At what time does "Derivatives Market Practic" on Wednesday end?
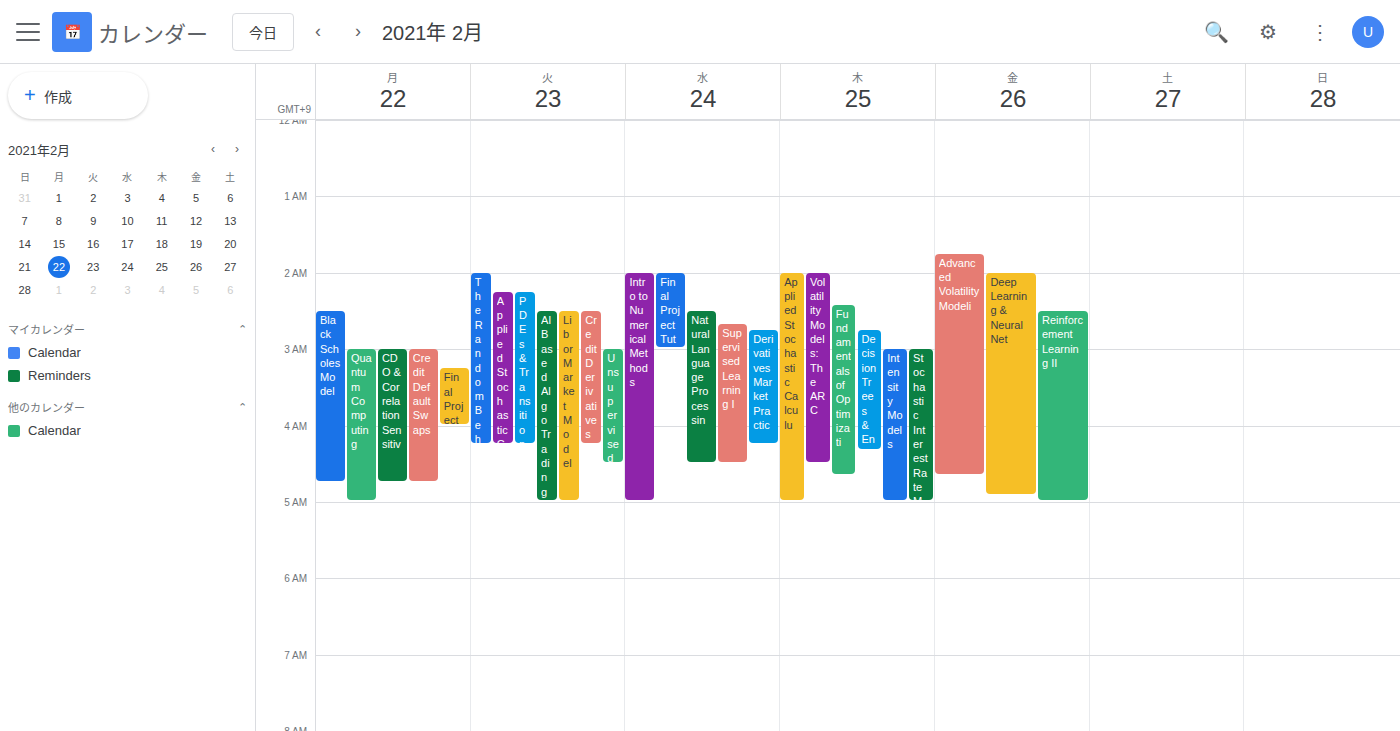
04:15